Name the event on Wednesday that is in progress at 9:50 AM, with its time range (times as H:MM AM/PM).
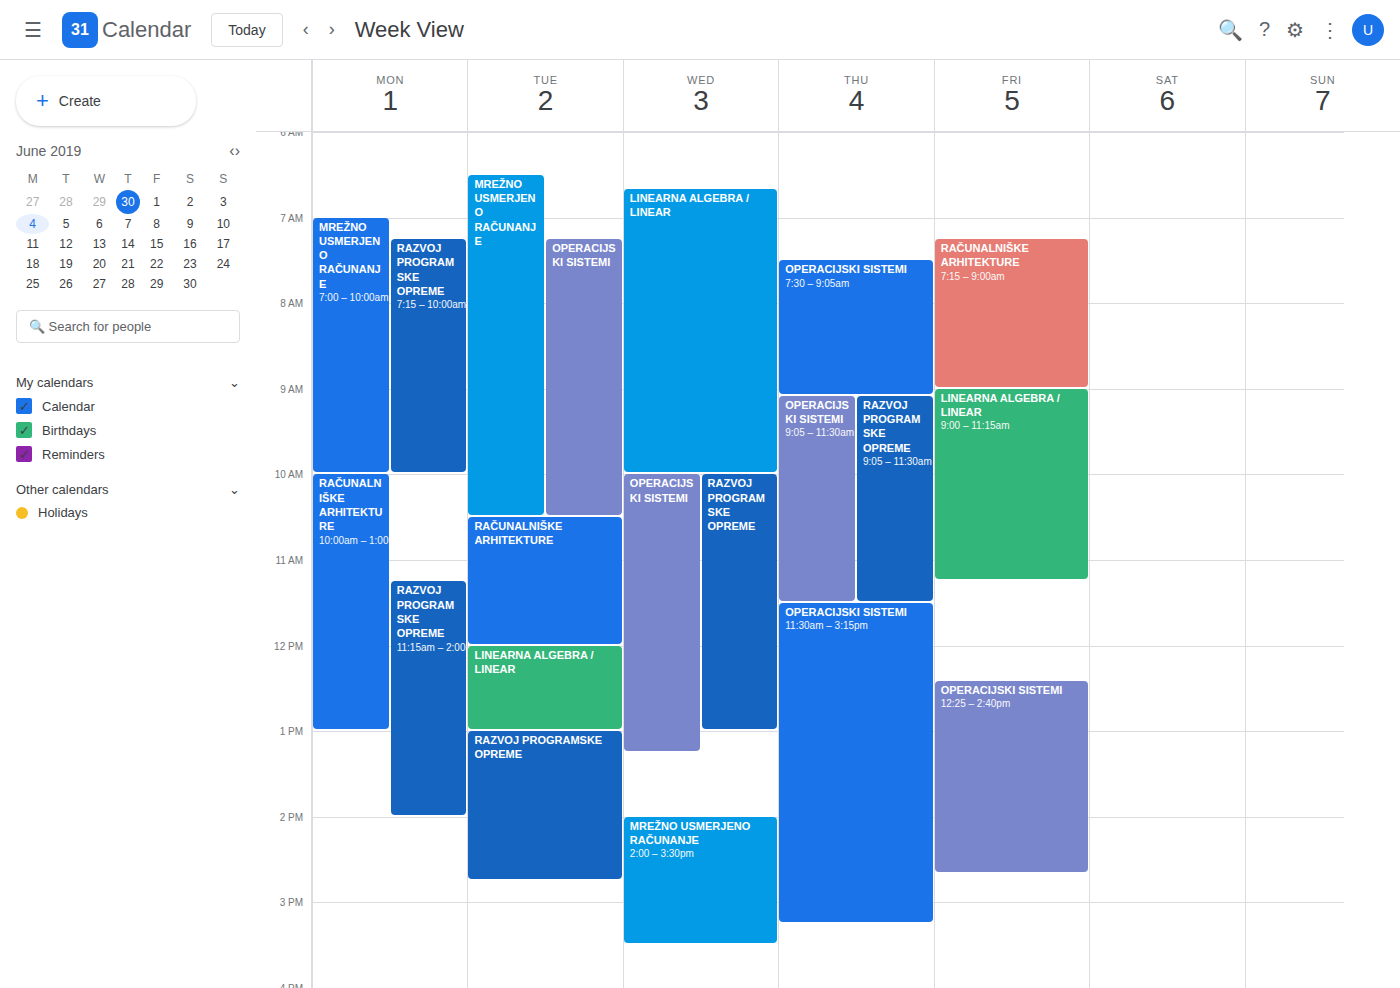
"LINEARNA ALGEBRA / LINEAR", 6:40 AM to 10:00 AM